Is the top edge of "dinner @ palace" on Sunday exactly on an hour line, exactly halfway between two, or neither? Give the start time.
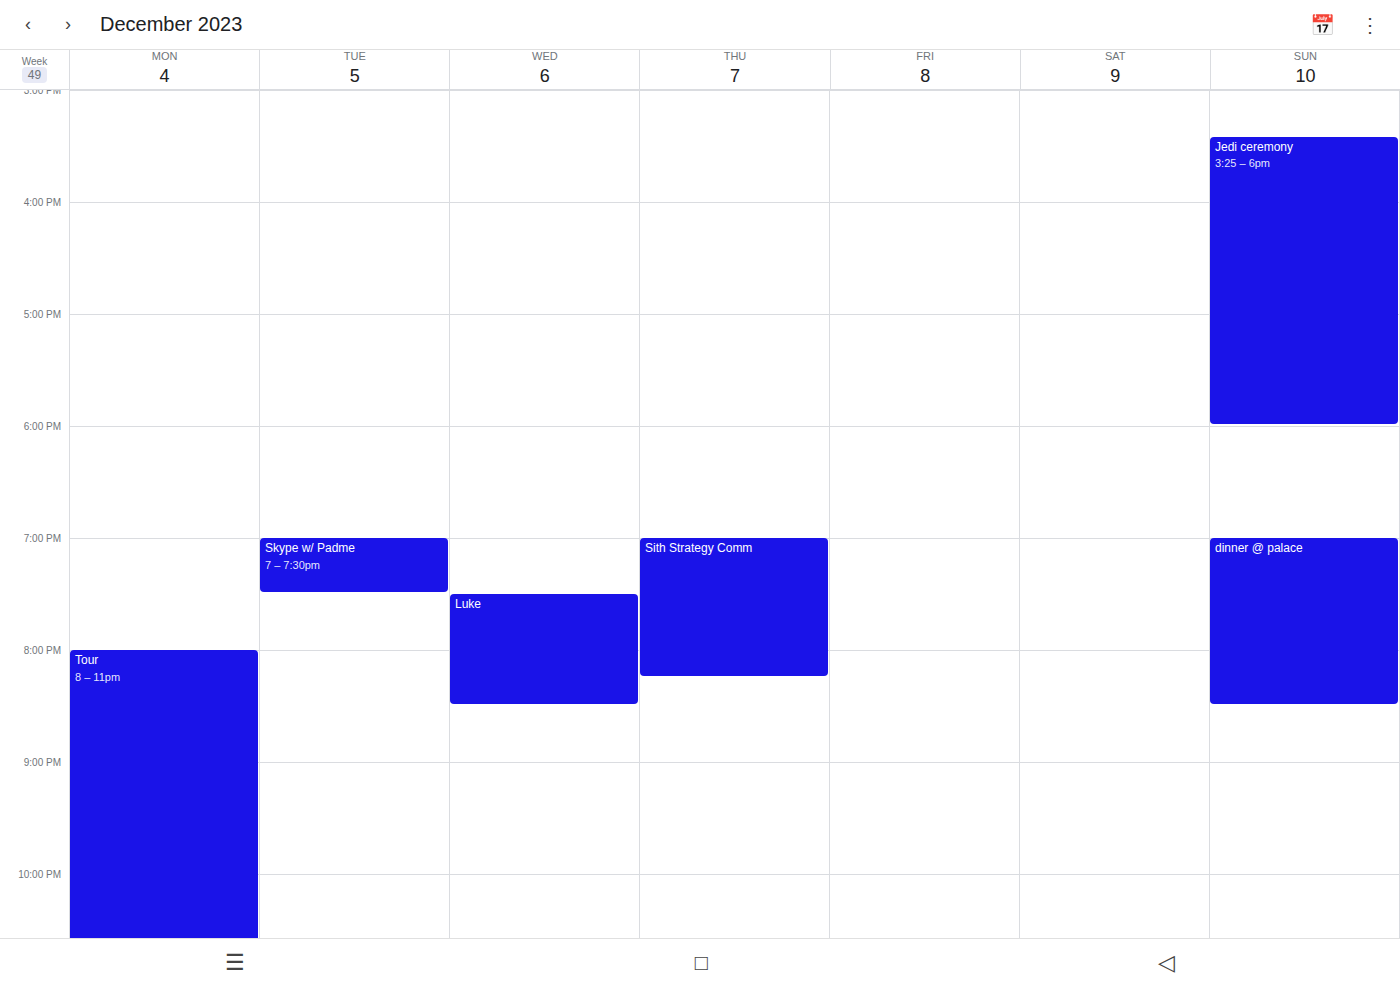
7:00 PM -- exactly on the 7 PM line.